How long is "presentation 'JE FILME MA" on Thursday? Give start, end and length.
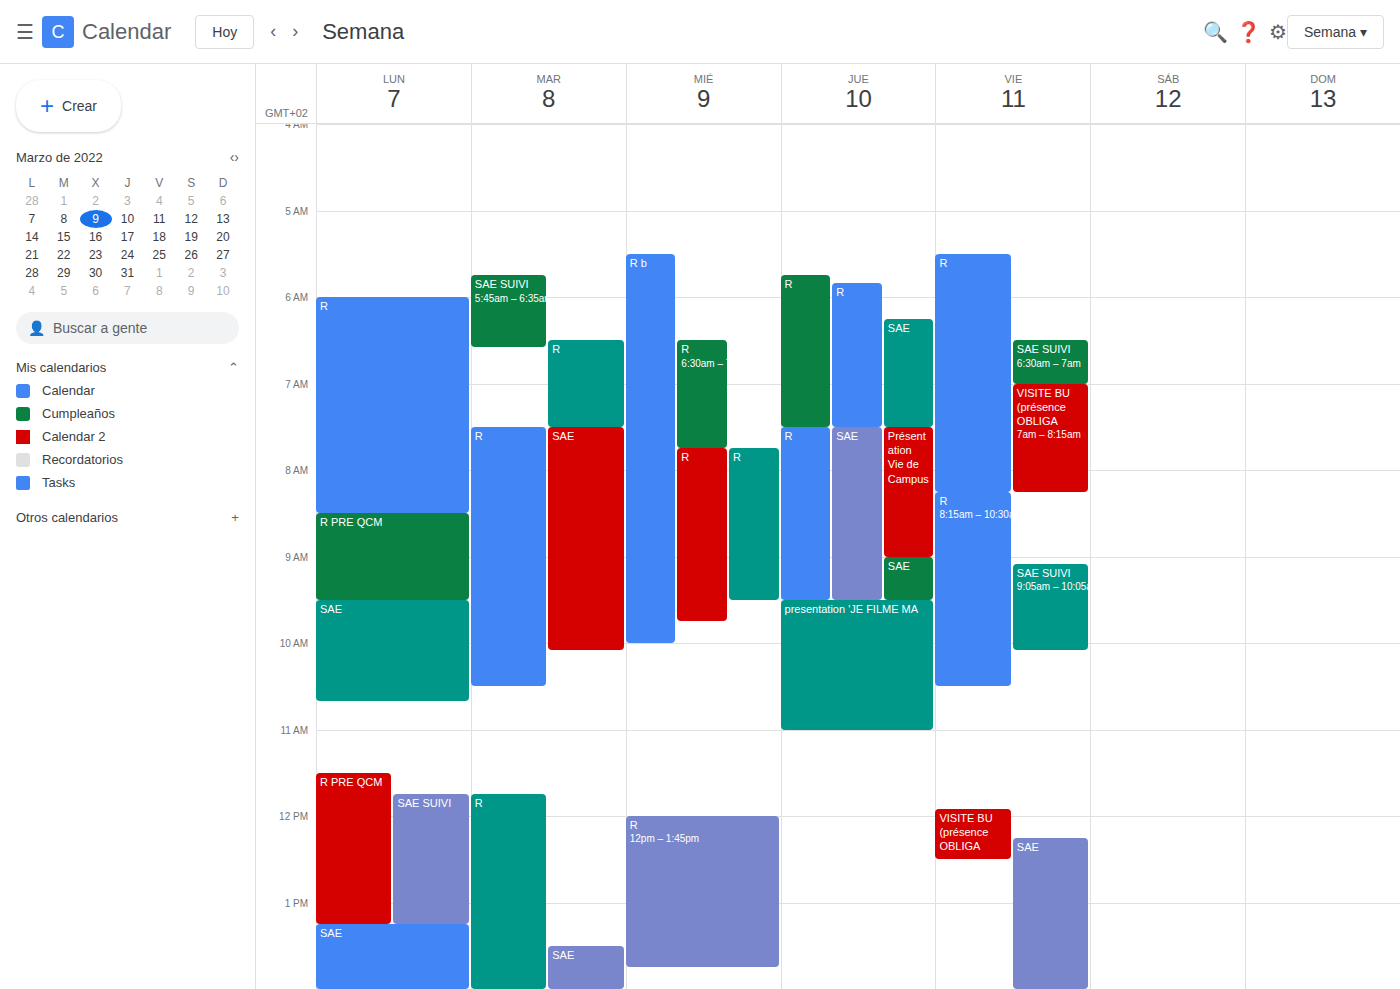
9:30 AM to 11:00 AM, 1 hour 30 minutes